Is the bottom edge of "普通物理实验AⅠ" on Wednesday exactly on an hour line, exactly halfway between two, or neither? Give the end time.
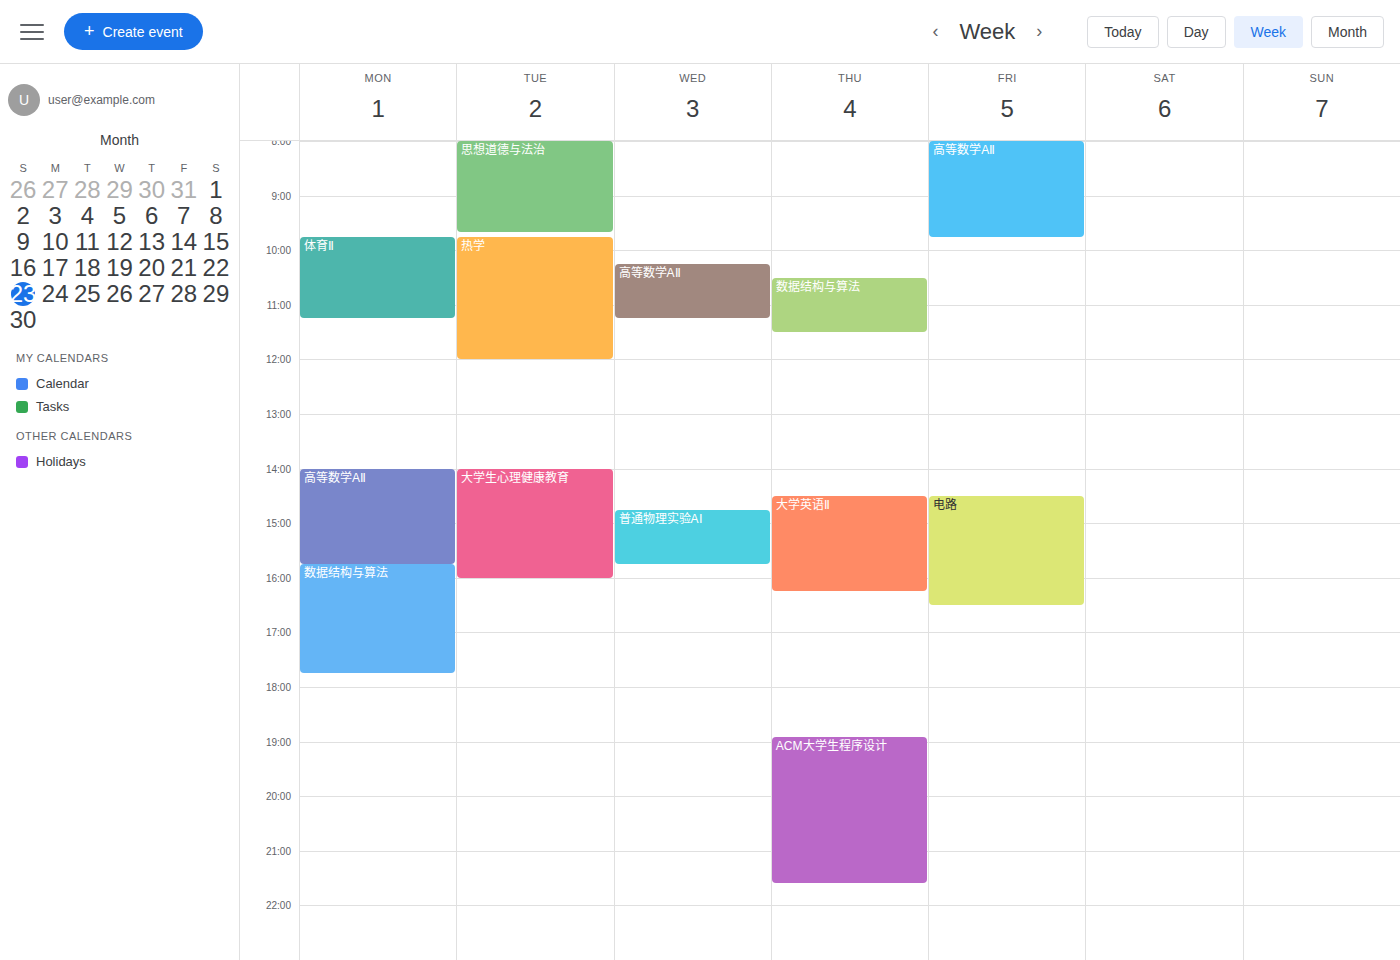
3:45 PM -- neither: three quarters of the way from the 3 PM line to the 4 PM line.